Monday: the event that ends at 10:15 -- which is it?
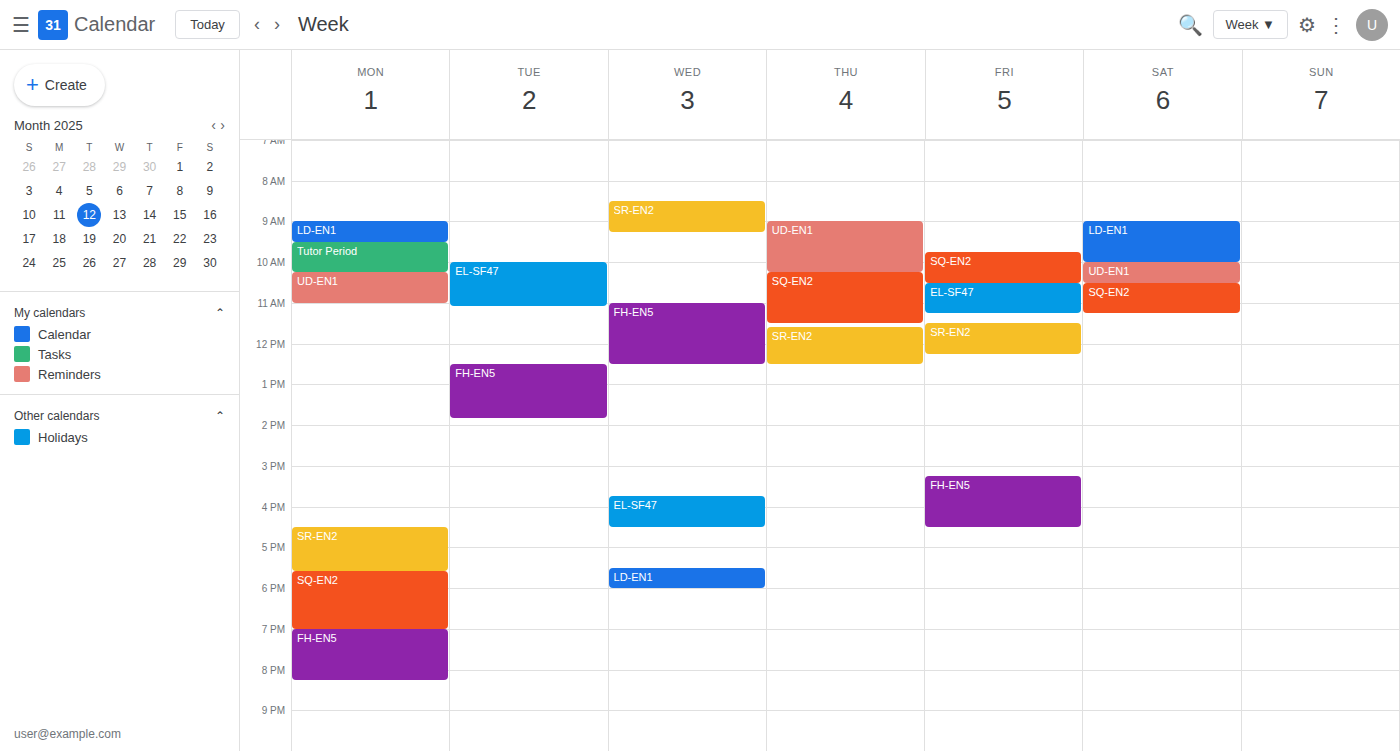
"Tutor Period"